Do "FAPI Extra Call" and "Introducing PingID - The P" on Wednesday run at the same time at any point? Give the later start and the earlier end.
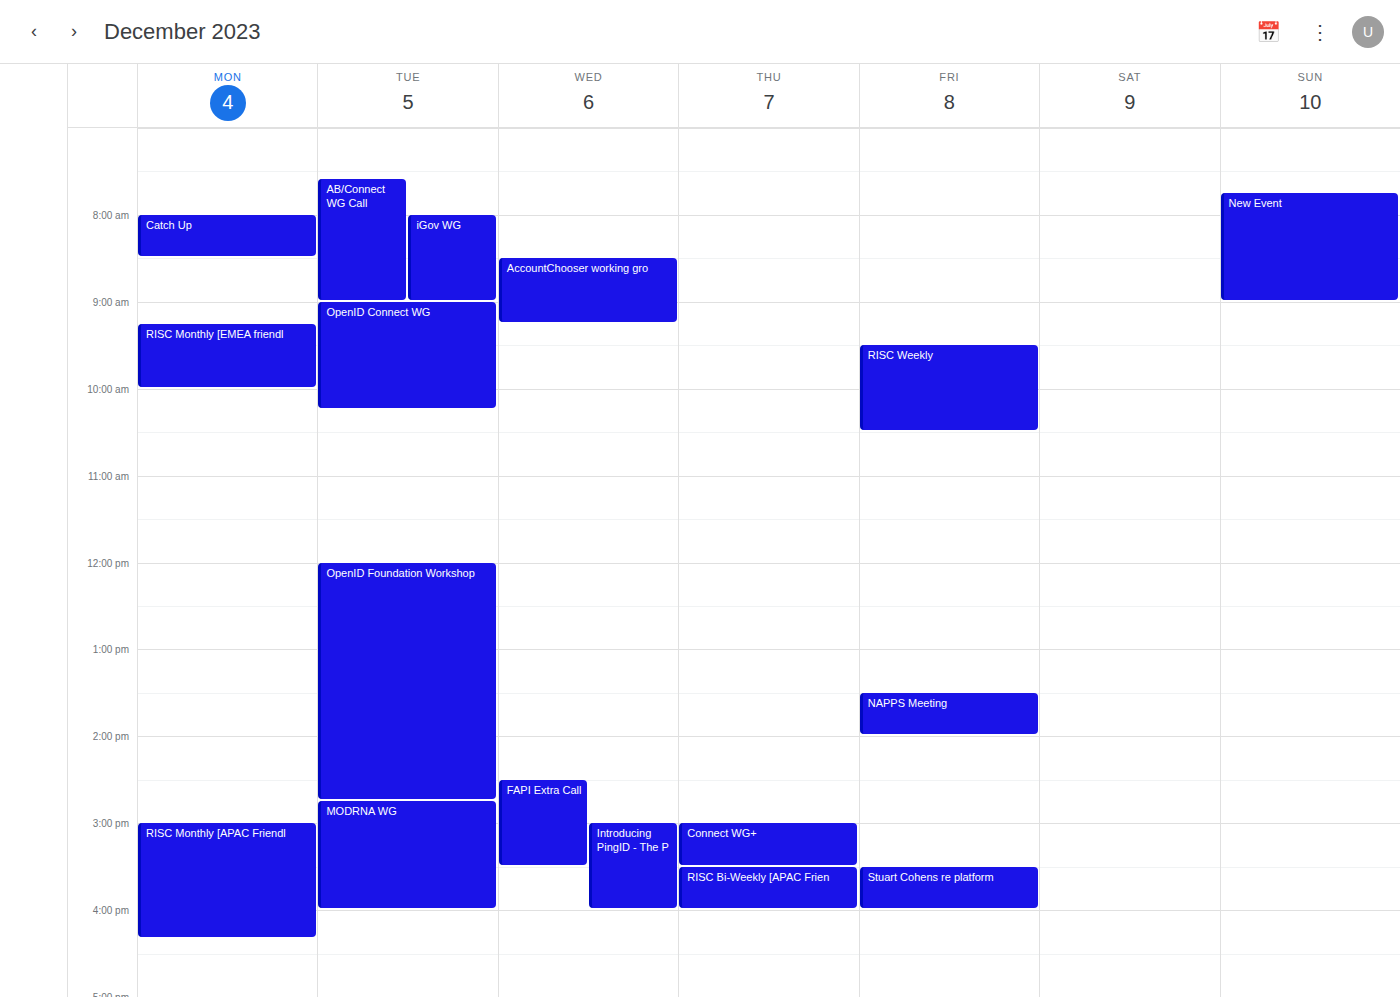
"Introducing PingID - The P" starts at 15:00, before "FAPI Extra Call" ends at 15:30 -- they overlap.